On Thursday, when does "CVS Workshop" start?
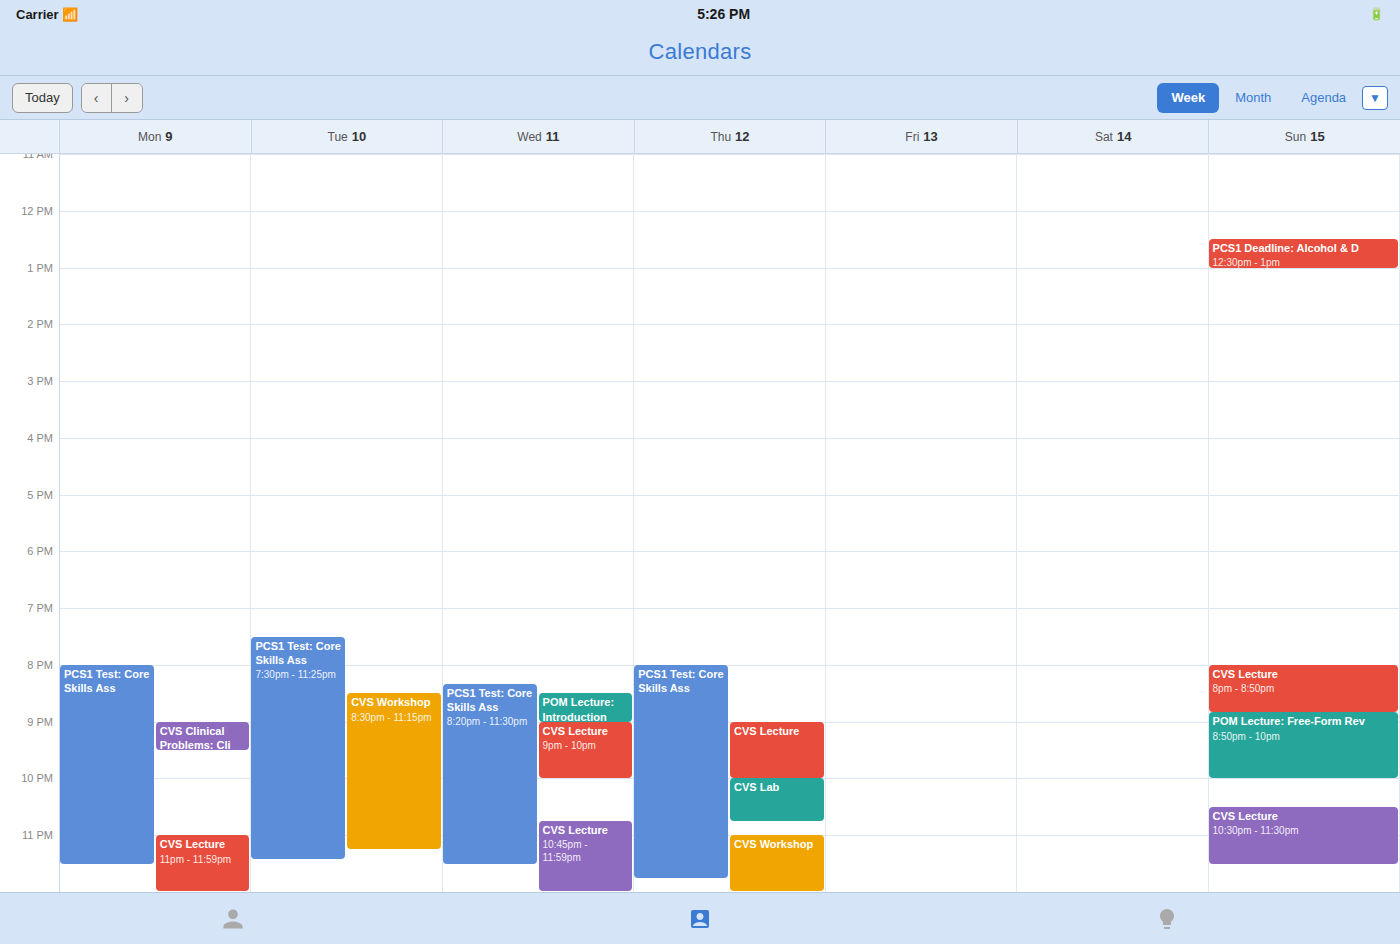
11:00 PM